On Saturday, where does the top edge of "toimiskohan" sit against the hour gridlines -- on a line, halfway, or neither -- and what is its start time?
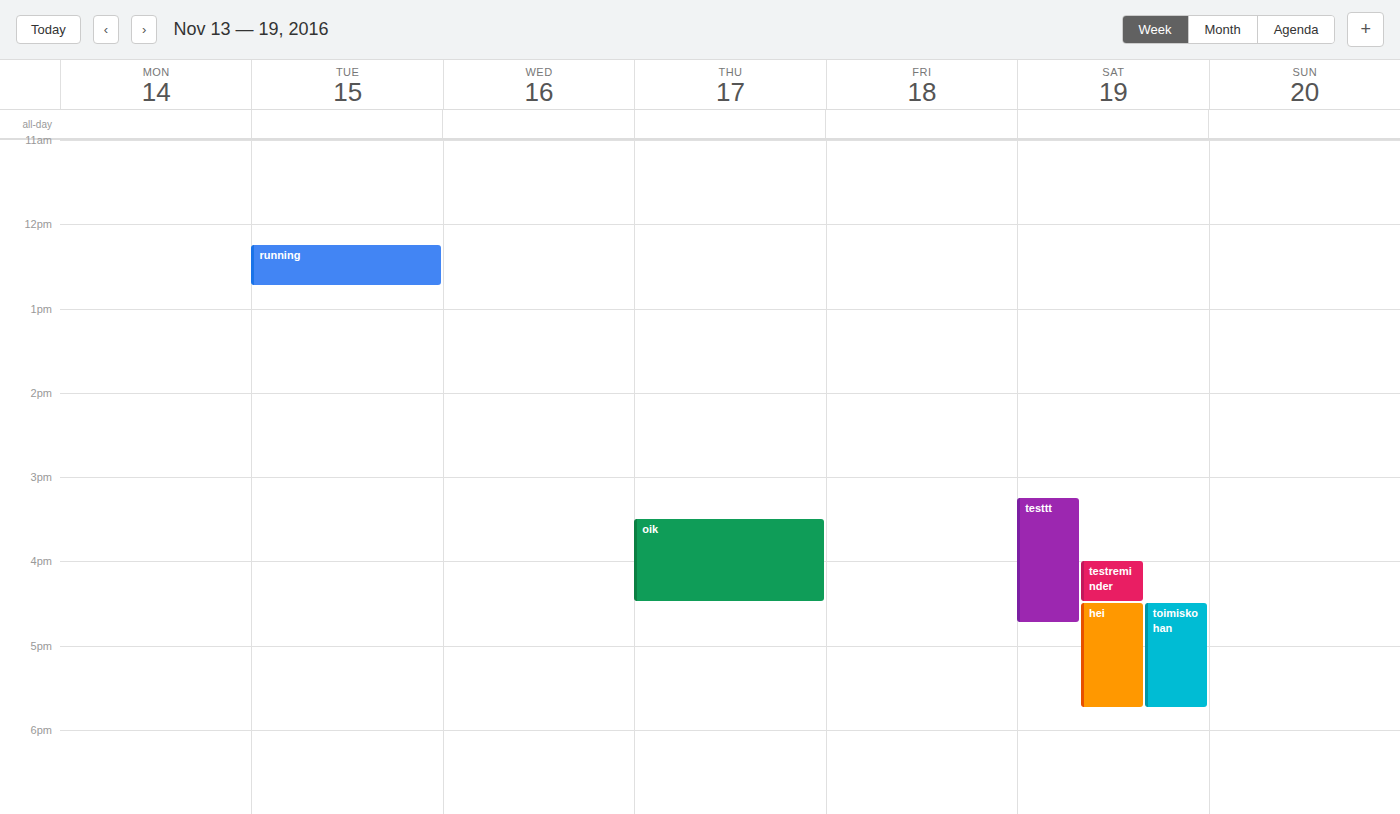
4:30 PM -- halfway between the 4 PM and 5 PM lines.